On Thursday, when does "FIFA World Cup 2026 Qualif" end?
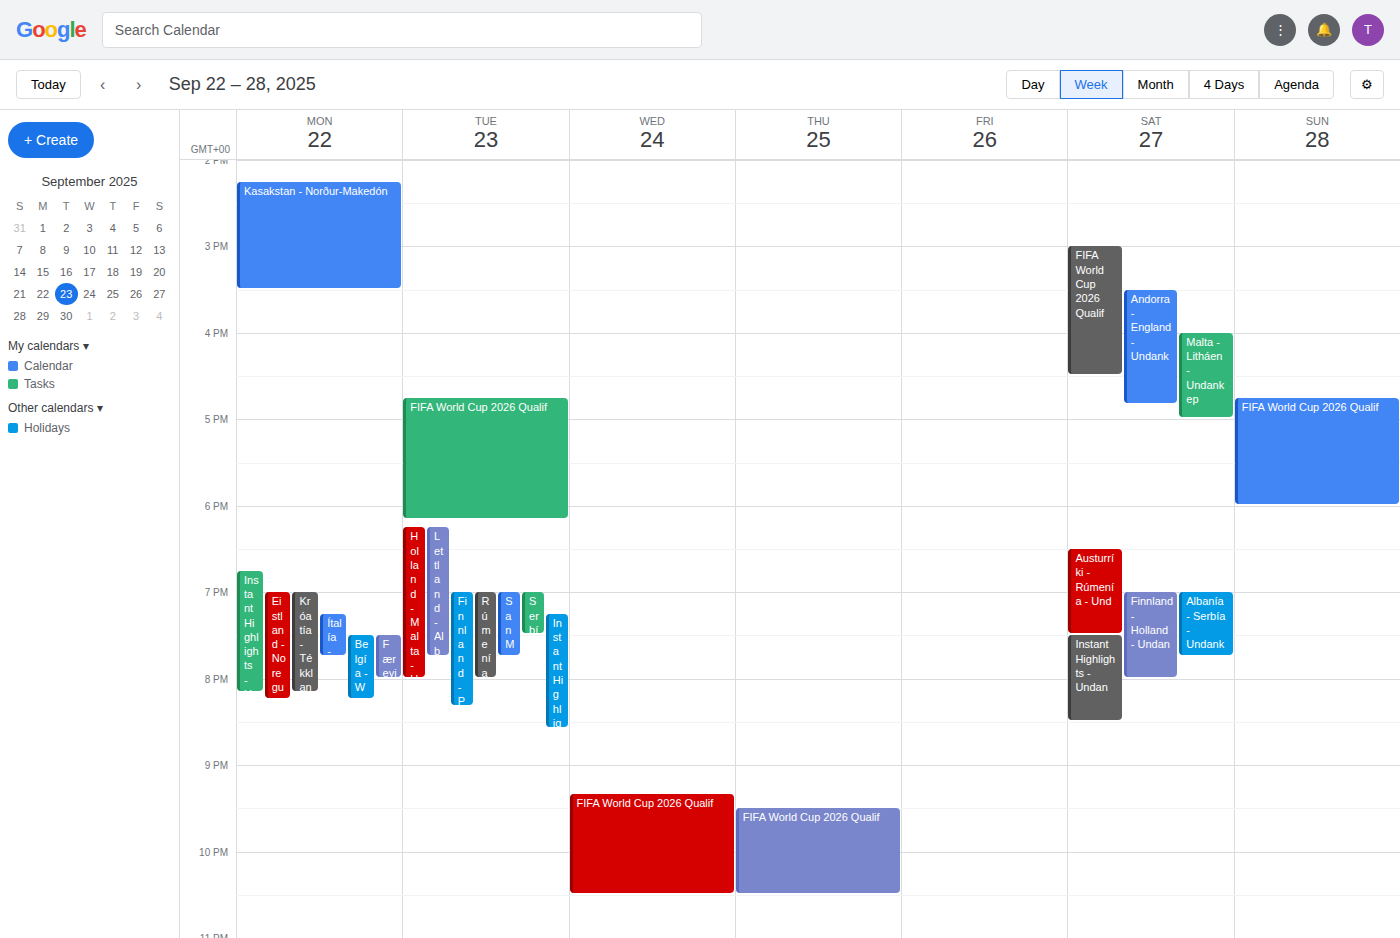
22:30